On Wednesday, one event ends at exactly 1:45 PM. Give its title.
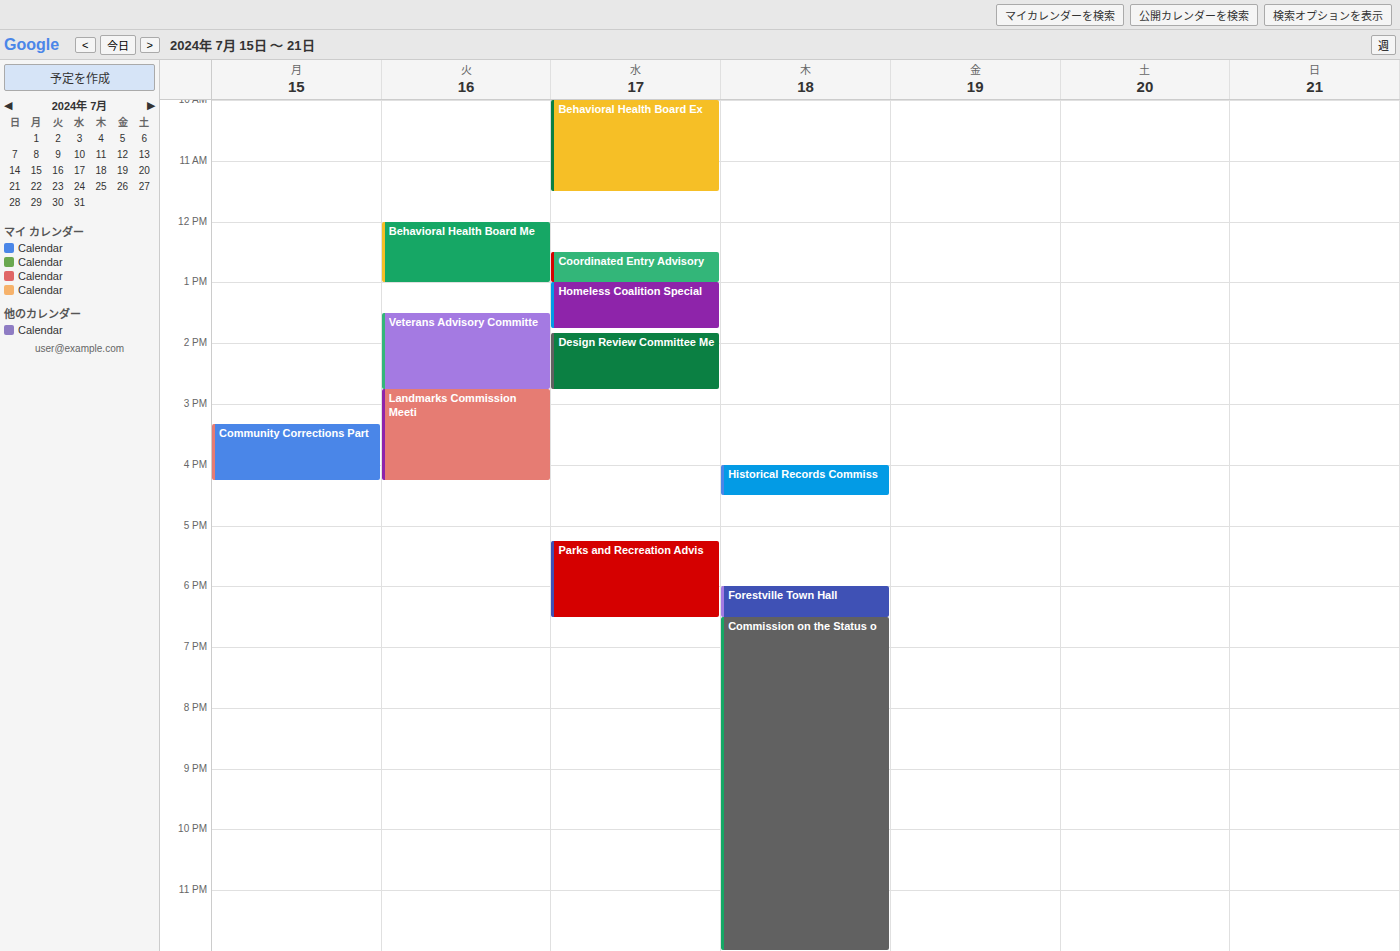
"Homeless Coalition Special"